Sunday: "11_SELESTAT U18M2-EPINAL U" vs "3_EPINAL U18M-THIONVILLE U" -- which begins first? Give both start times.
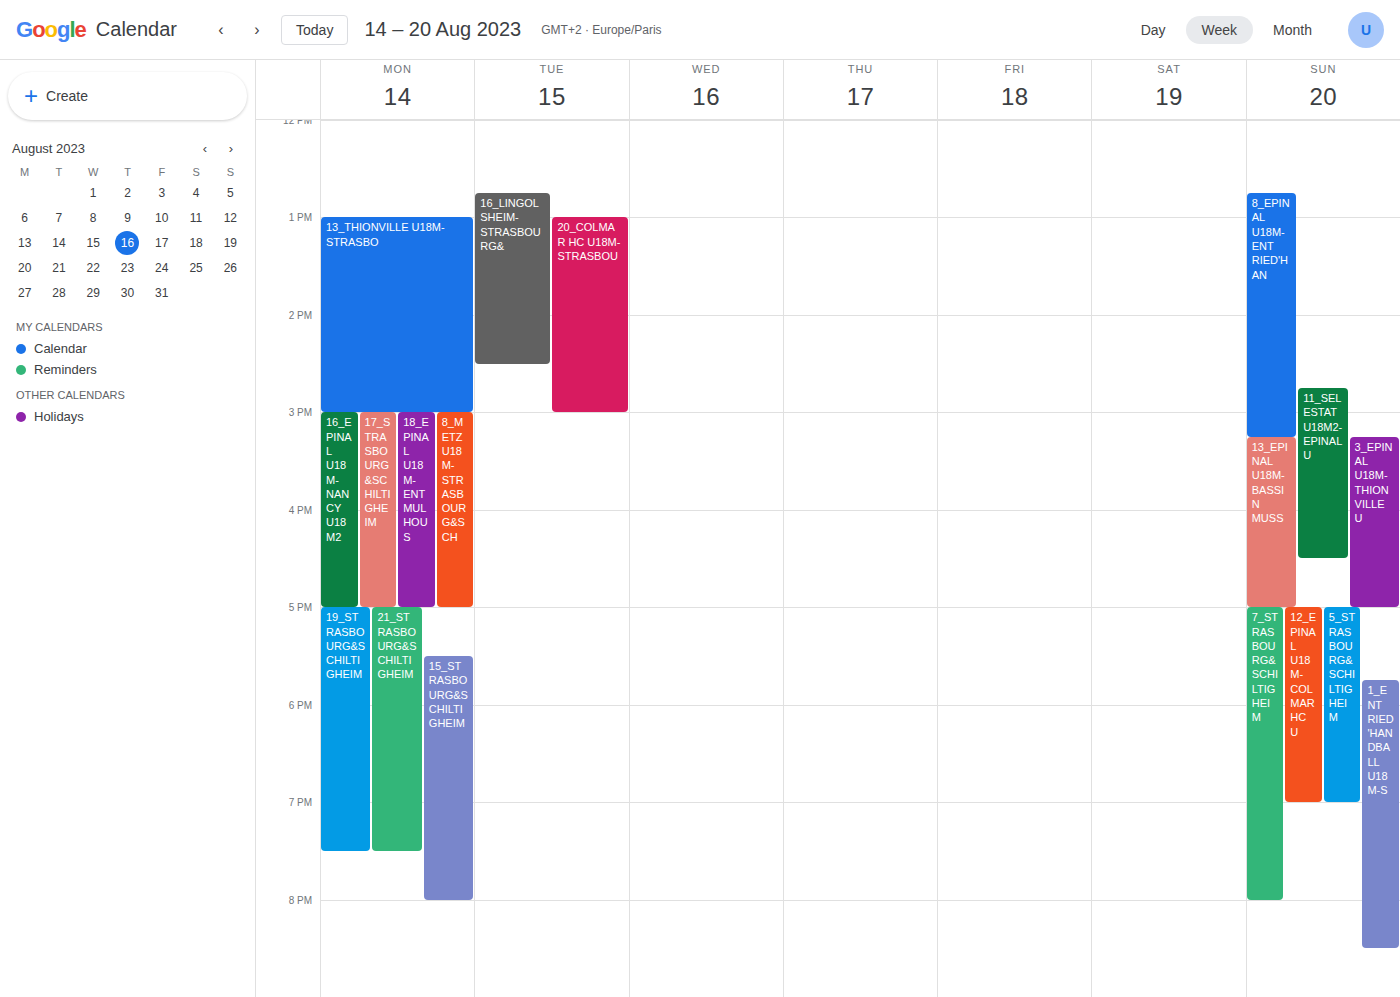
"11_SELESTAT U18M2-EPINAL U" 2:45 PM; "3_EPINAL U18M-THIONVILLE U" 3:15 PM.